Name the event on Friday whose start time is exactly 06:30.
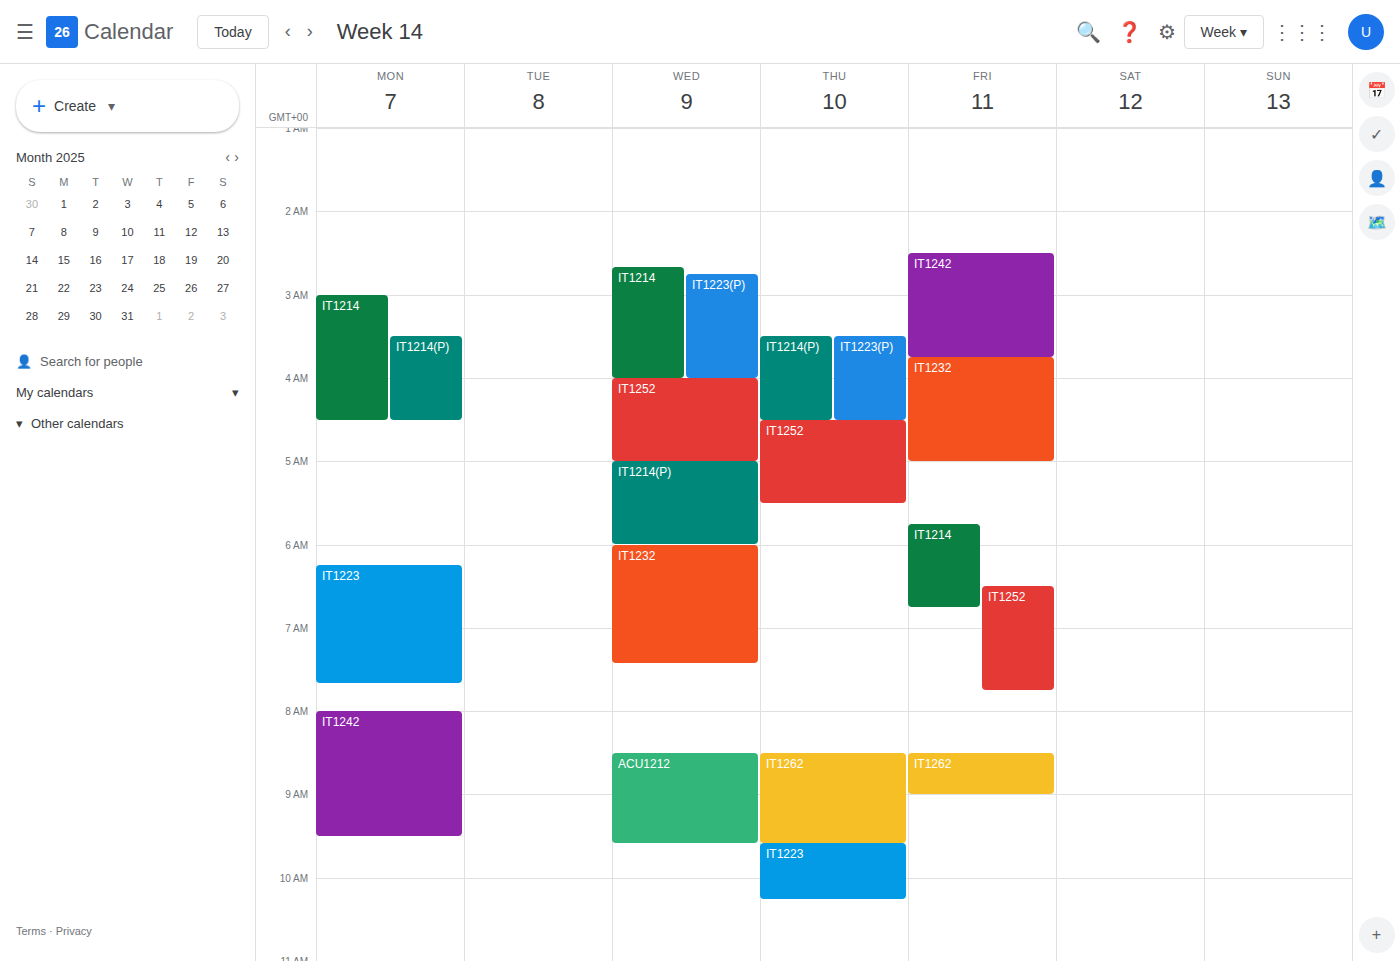
"IT1252"